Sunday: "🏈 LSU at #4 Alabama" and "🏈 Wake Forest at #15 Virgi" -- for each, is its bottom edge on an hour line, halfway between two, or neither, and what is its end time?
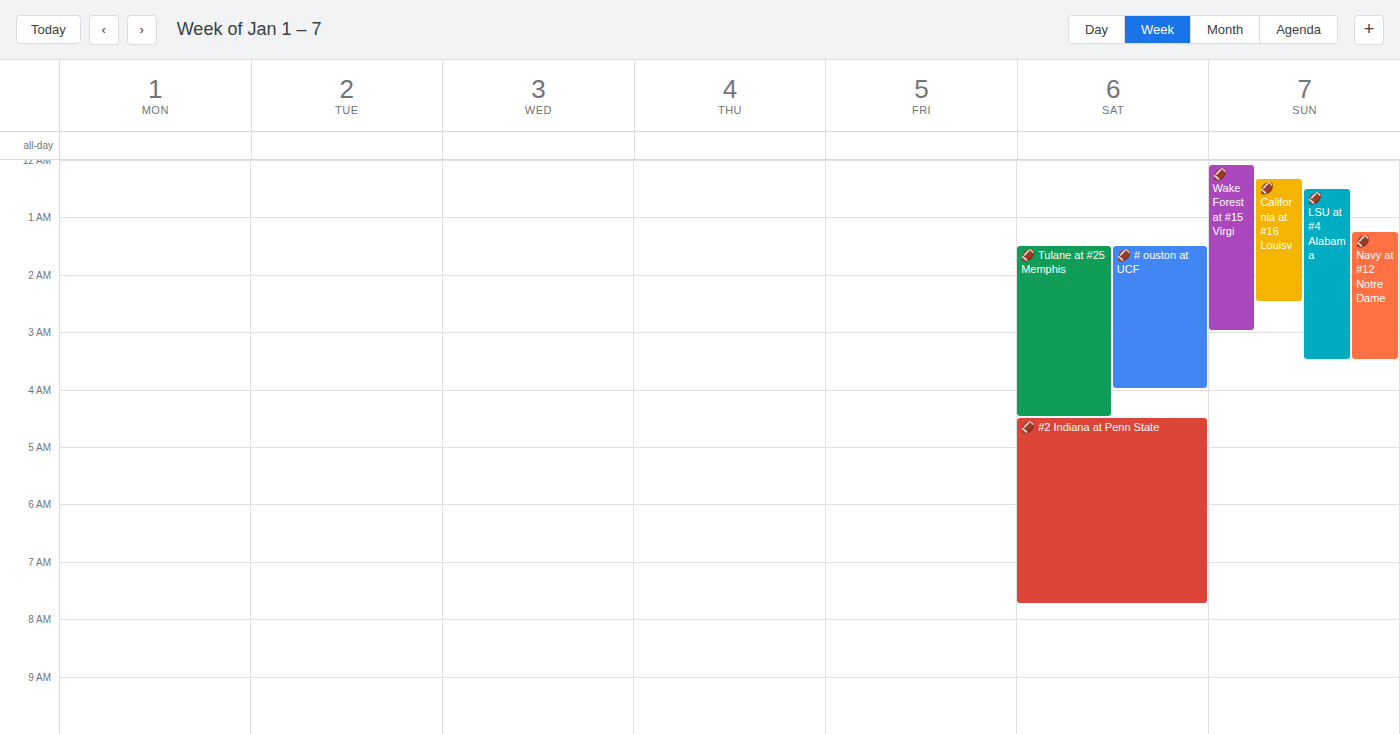
"🏈 LSU at #4 Alabama": 3:30 AM, halfway between the 3 AM and 4 AM lines. "🏈 Wake Forest at #15 Virgi": 3:00 AM, exactly on the 3 AM line.